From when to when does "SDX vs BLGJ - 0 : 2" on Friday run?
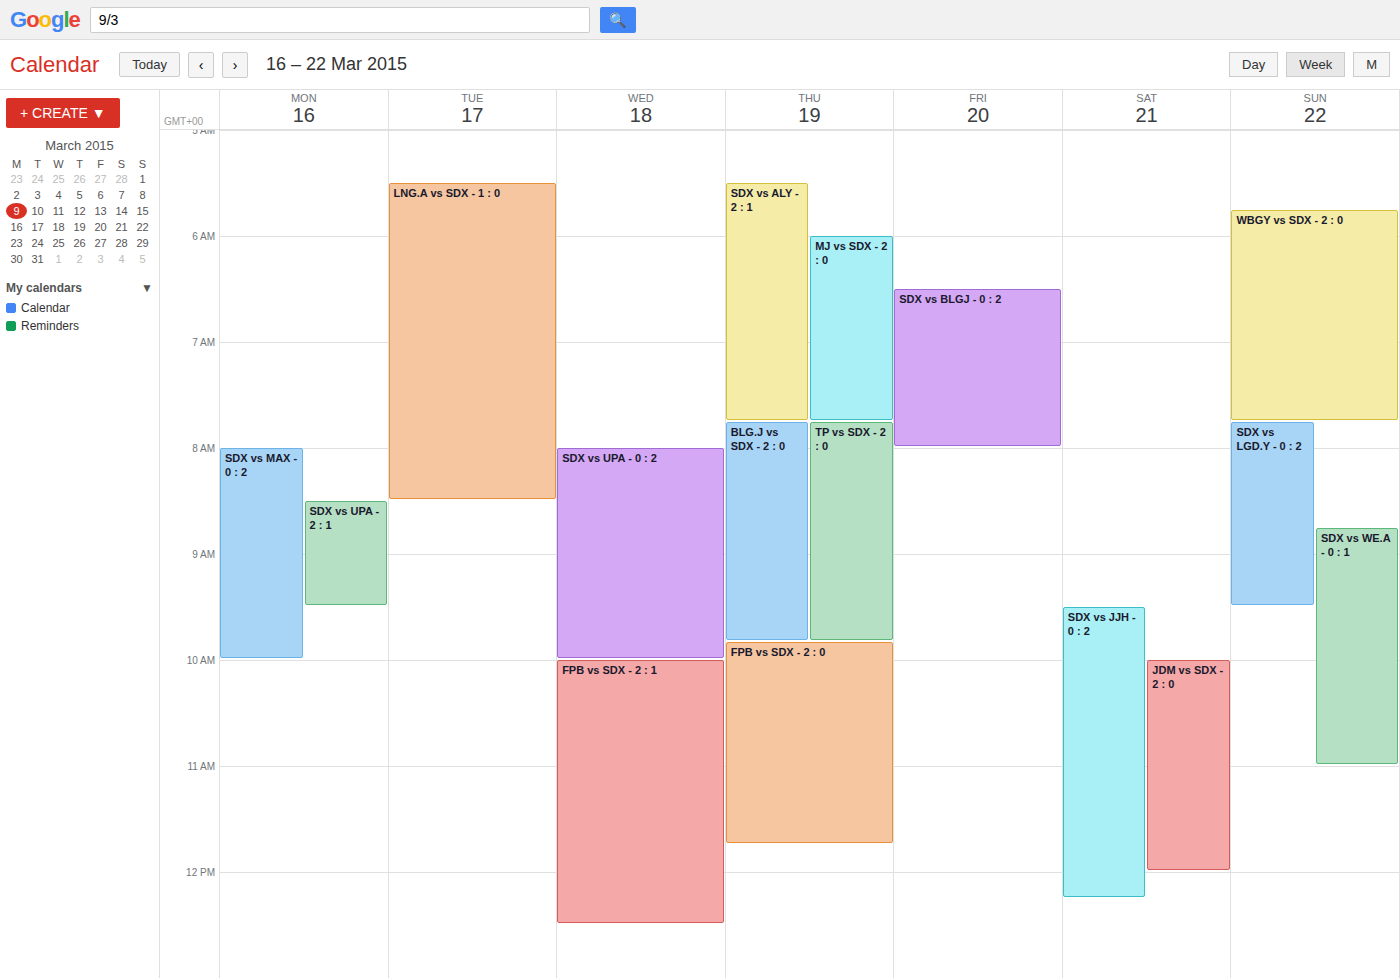
6:30 AM to 8:00 AM